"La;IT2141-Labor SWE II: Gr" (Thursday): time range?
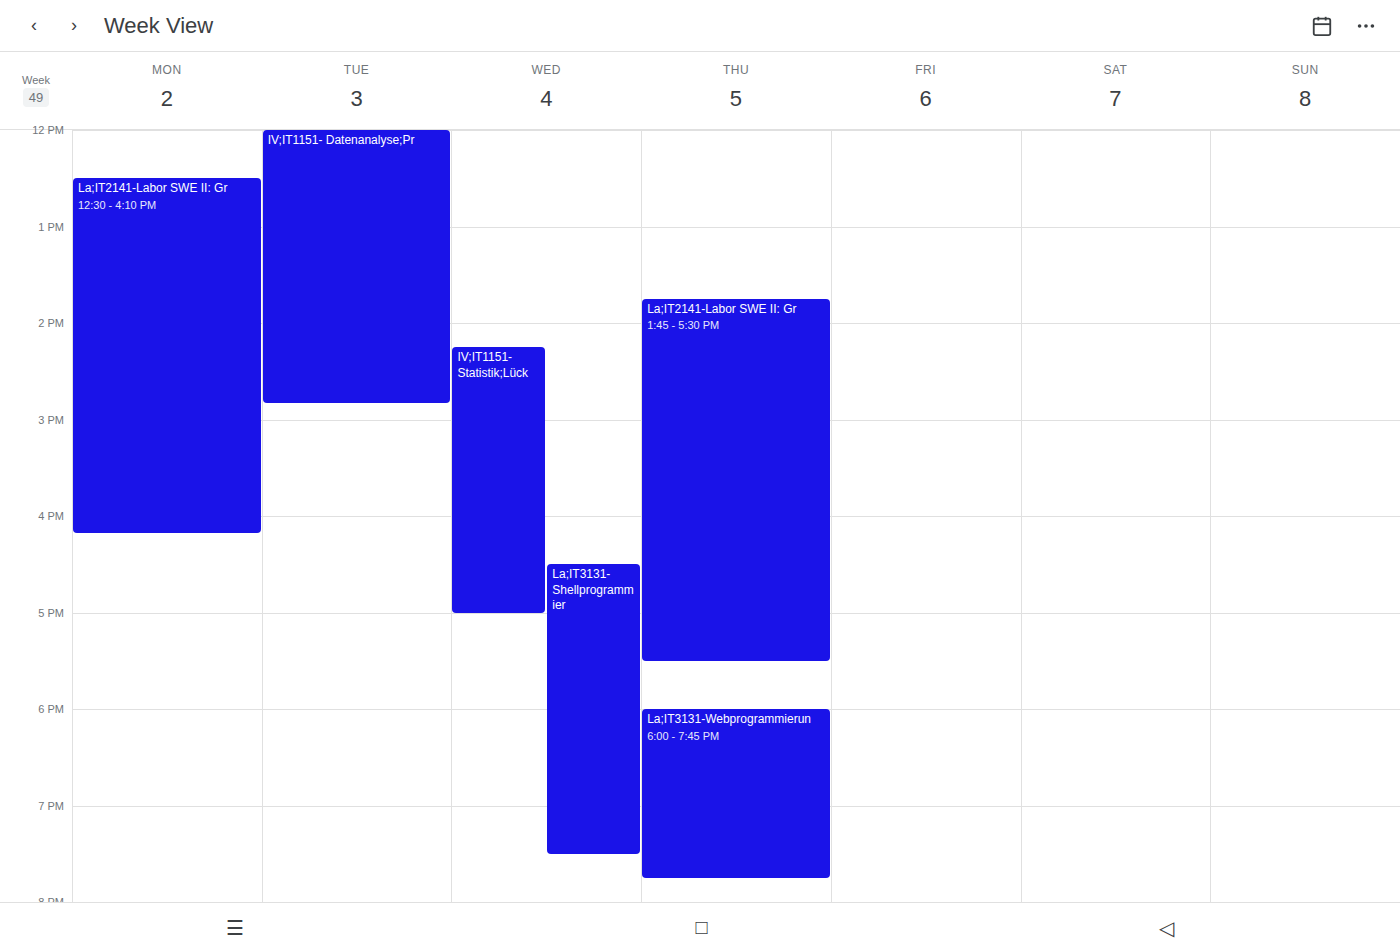
1:45 PM to 5:30 PM